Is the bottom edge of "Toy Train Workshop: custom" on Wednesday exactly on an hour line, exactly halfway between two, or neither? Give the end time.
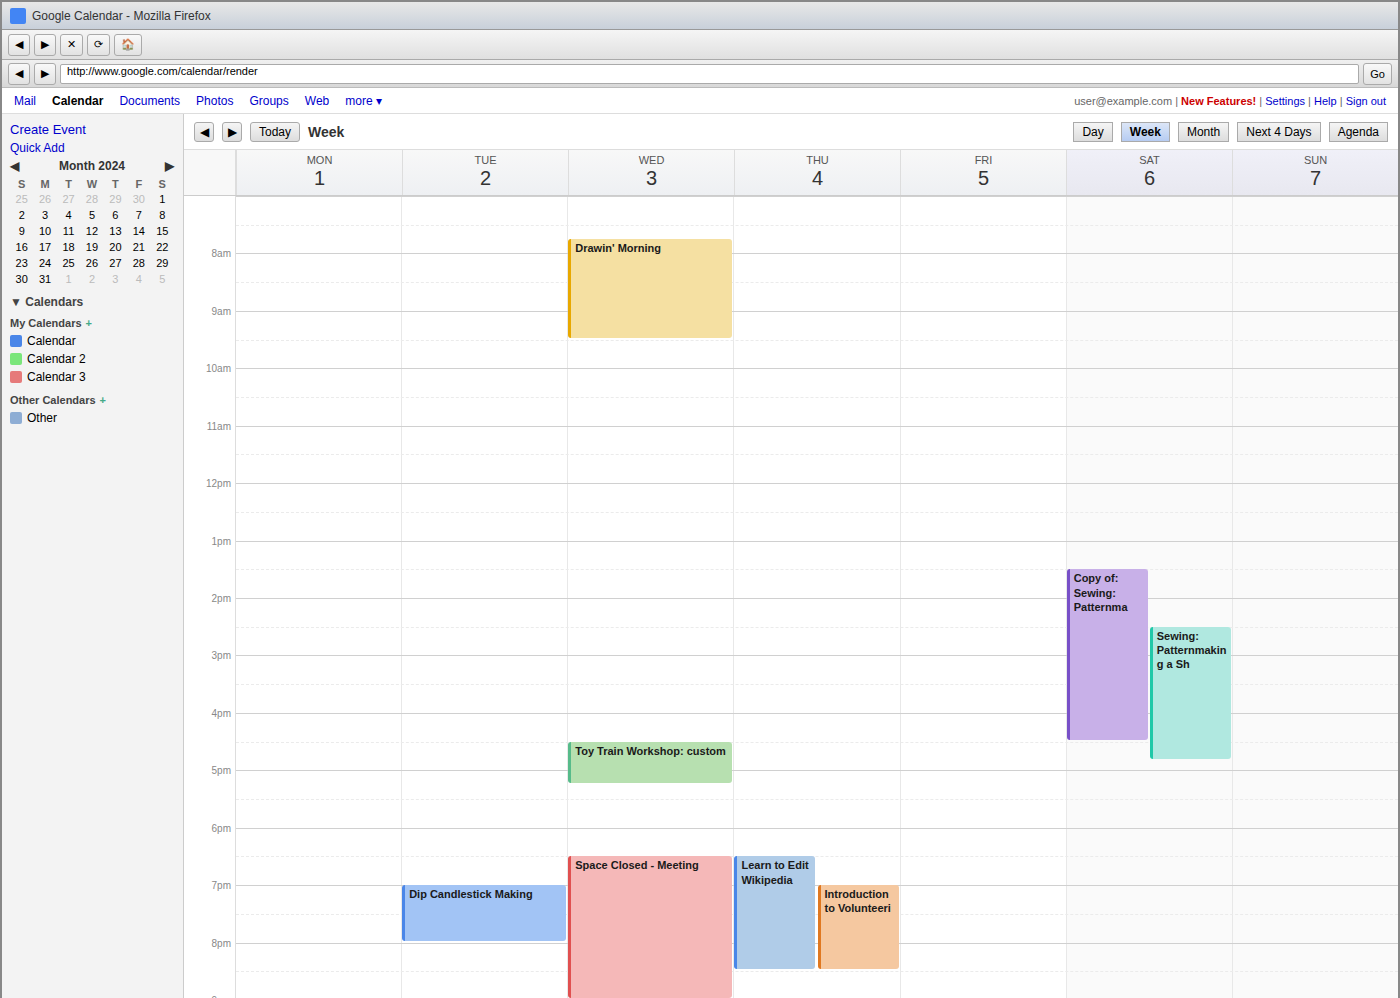
17:15 -- neither: a quarter of the way from the 17:00 line to the 18:00 line.